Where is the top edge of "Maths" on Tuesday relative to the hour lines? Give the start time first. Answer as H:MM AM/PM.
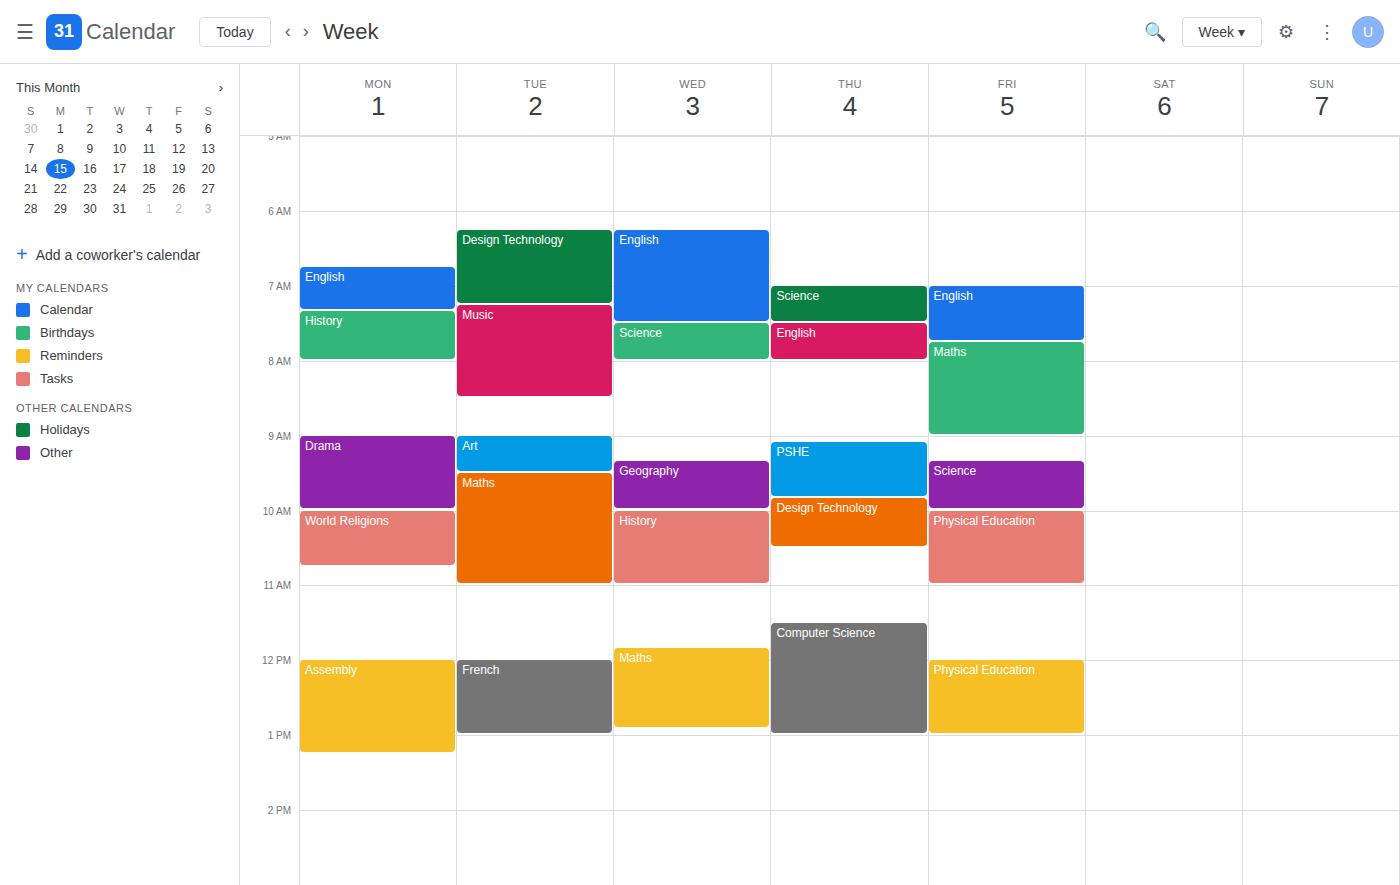
9:30 AM -- halfway between the 9 AM and 10 AM lines.